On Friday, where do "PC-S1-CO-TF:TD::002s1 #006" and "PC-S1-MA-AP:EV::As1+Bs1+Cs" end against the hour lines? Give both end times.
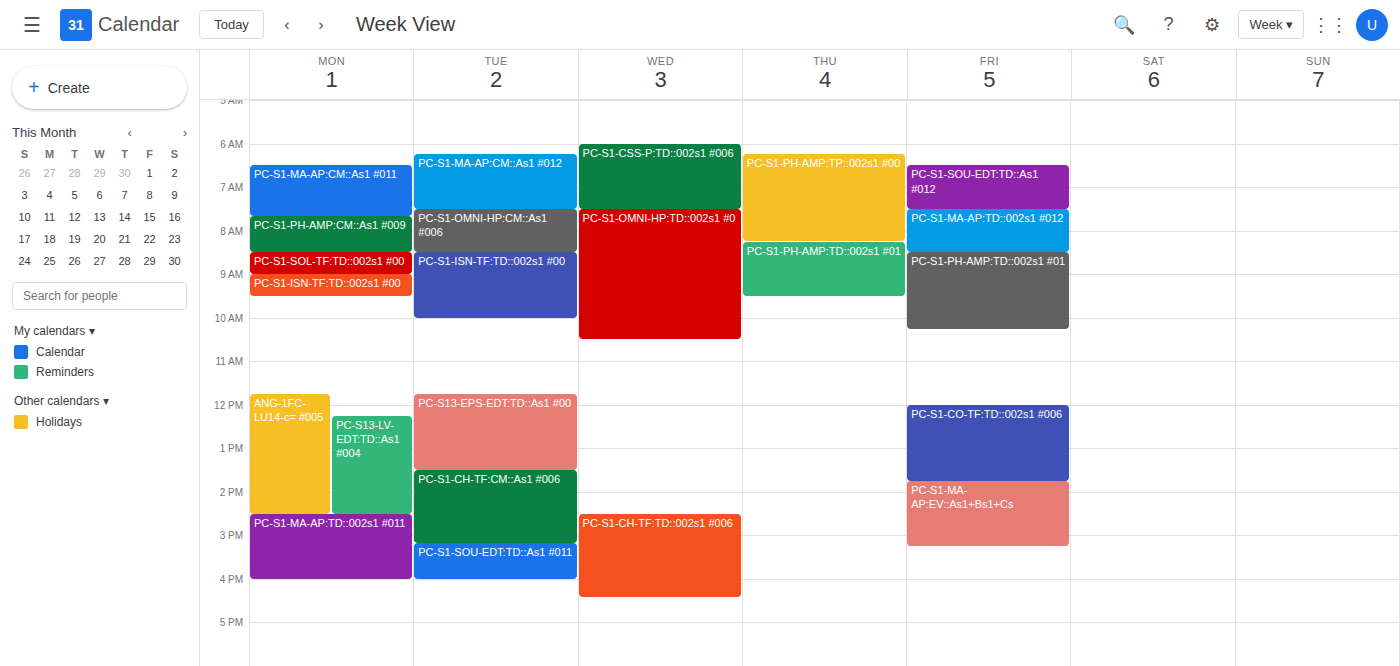
"PC-S1-CO-TF:TD::002s1 #006": 1:45 PM, neither: three quarters of the way from the 1 PM line to the 2 PM line. "PC-S1-MA-AP:EV::As1+Bs1+Cs": 3:15 PM, neither: a quarter of the way from the 3 PM line to the 4 PM line.